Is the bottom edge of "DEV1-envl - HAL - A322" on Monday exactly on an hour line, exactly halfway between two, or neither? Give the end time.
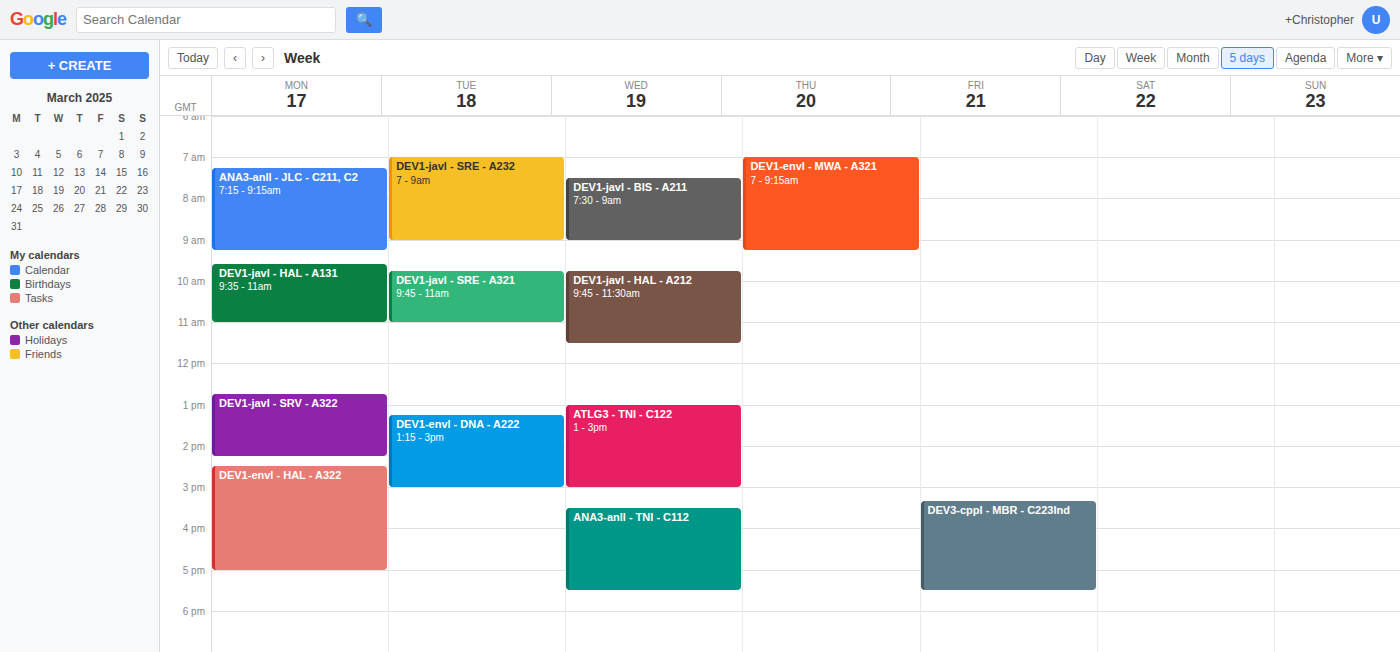
17:00 -- exactly on the 17:00 line.